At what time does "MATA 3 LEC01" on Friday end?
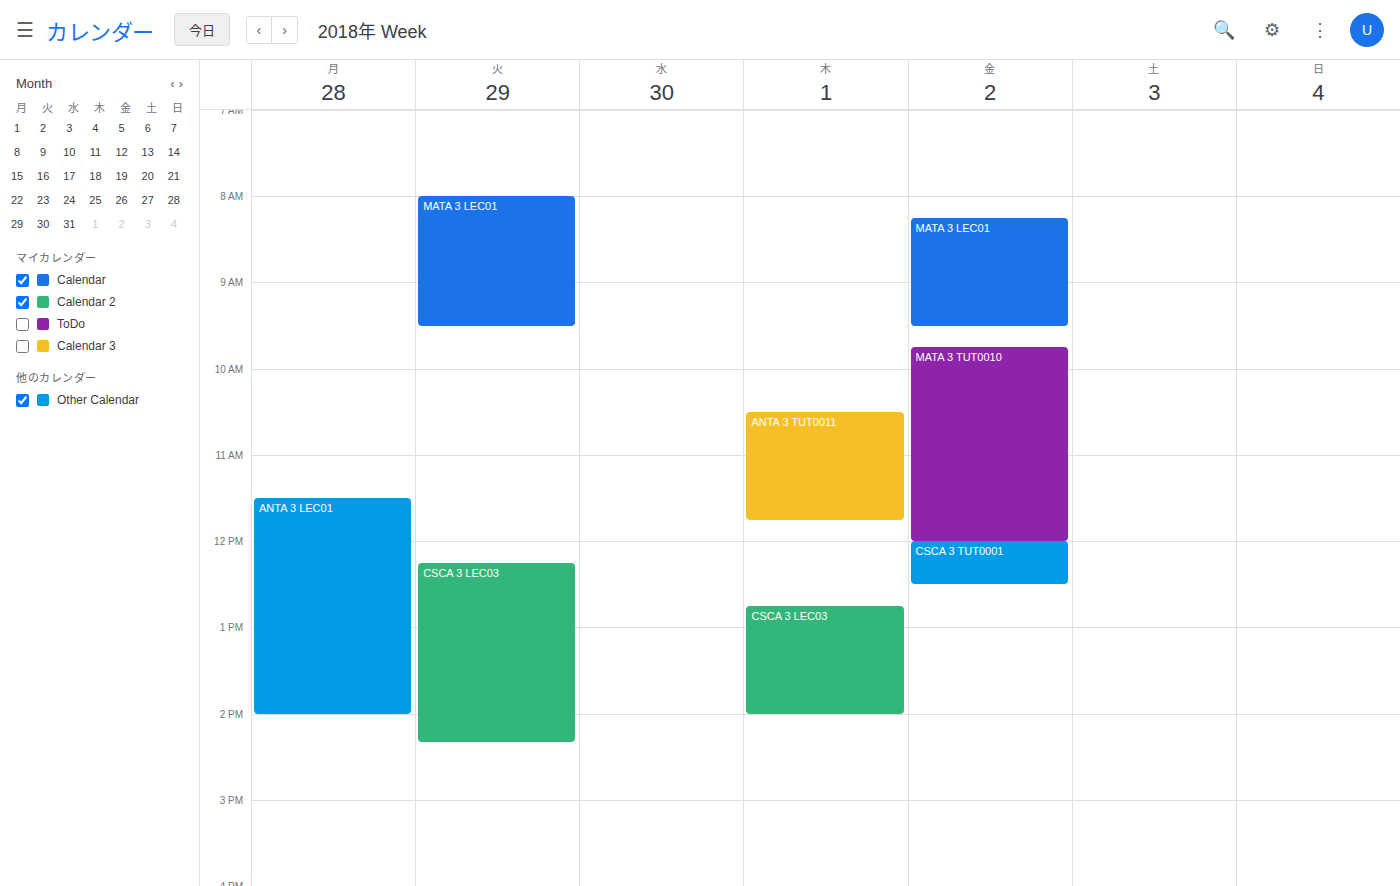
9:30 AM